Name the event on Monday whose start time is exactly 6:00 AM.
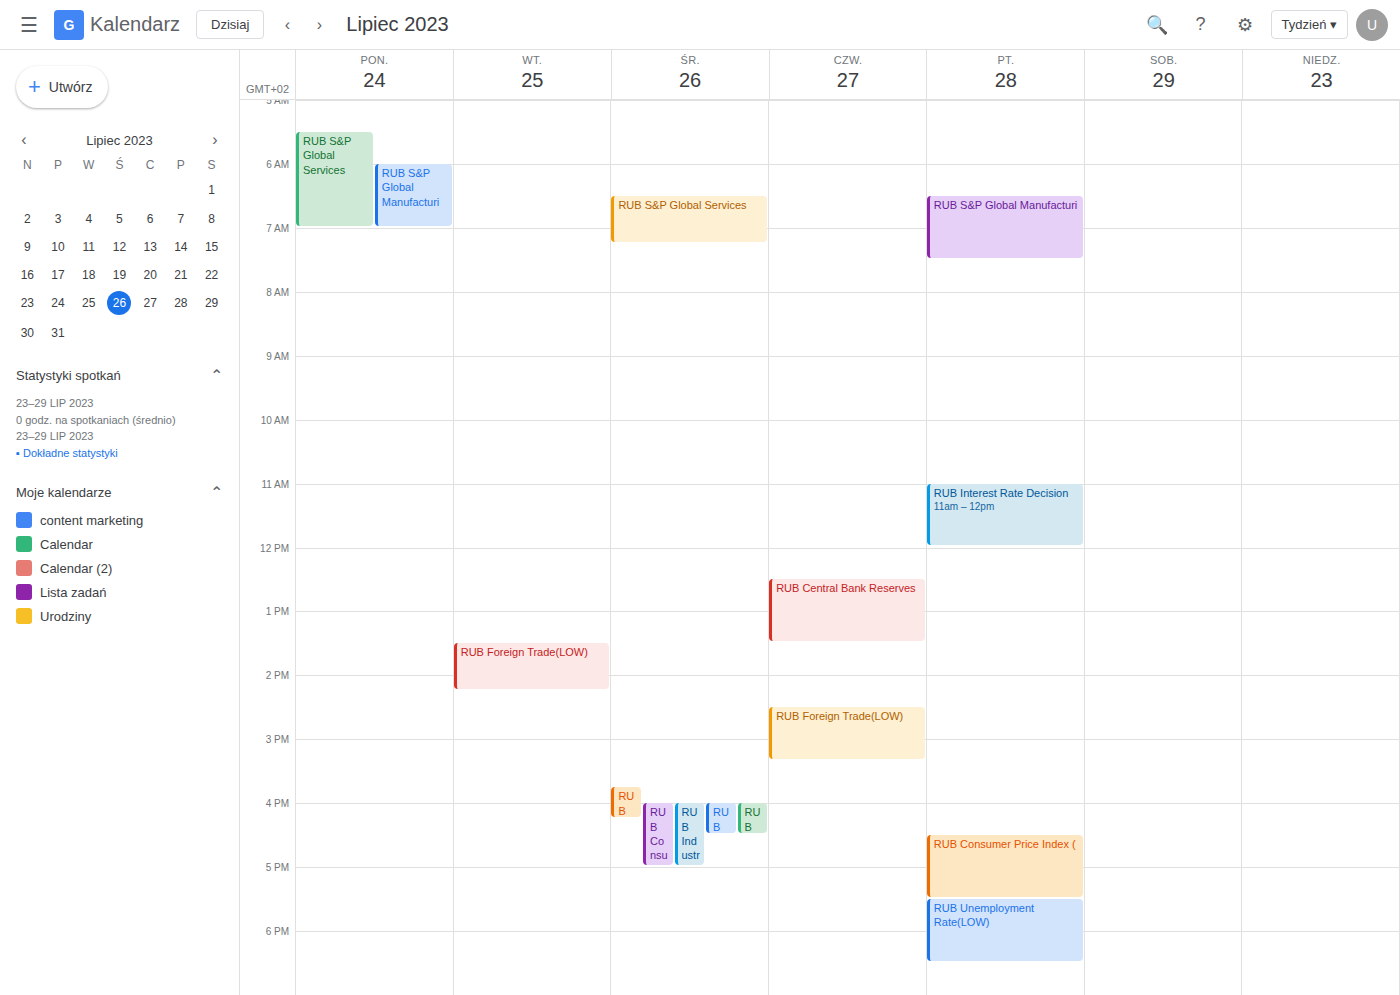
"RUB S&P Global Manufacturi"